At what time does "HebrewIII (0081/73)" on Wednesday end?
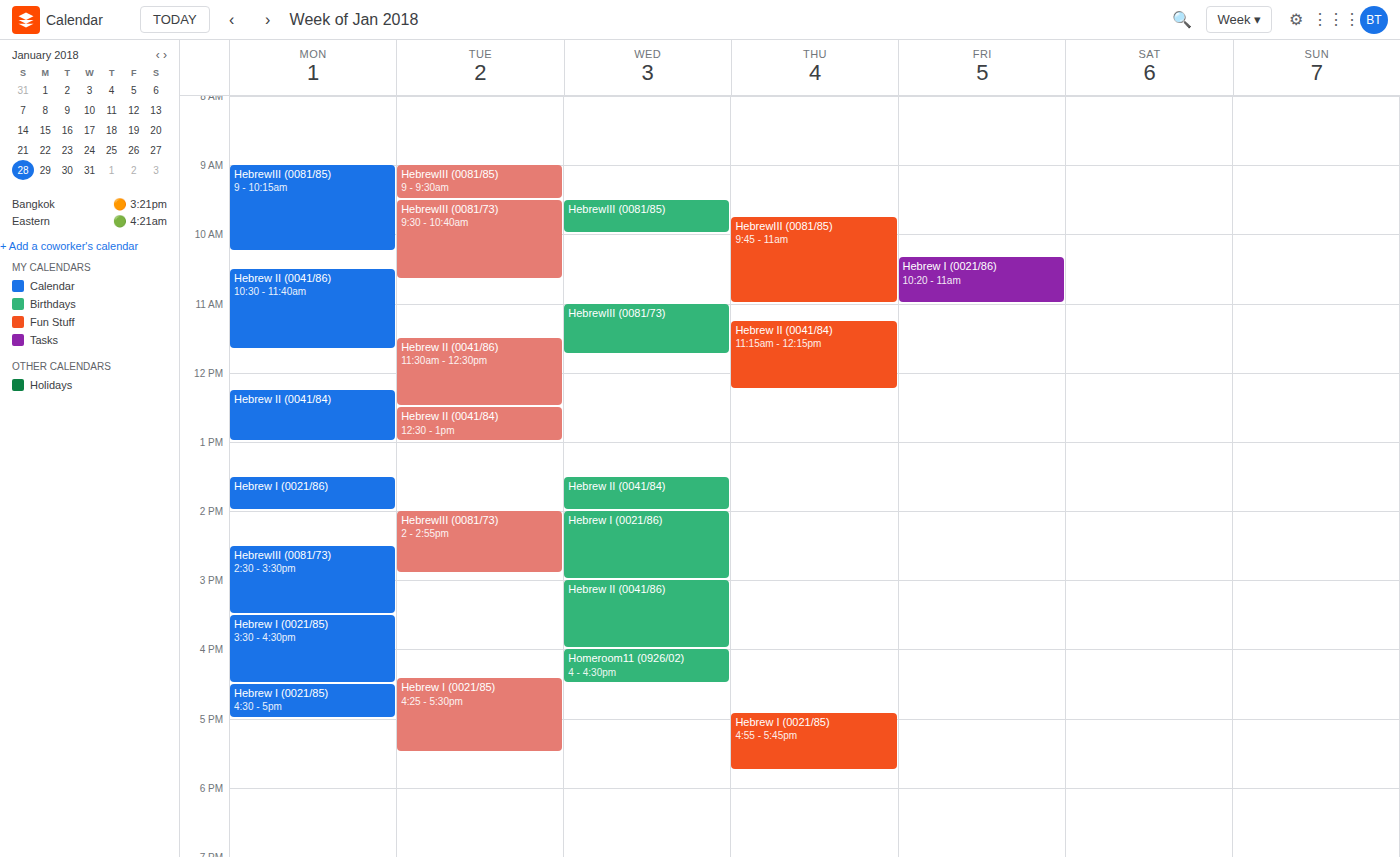
11:45 AM